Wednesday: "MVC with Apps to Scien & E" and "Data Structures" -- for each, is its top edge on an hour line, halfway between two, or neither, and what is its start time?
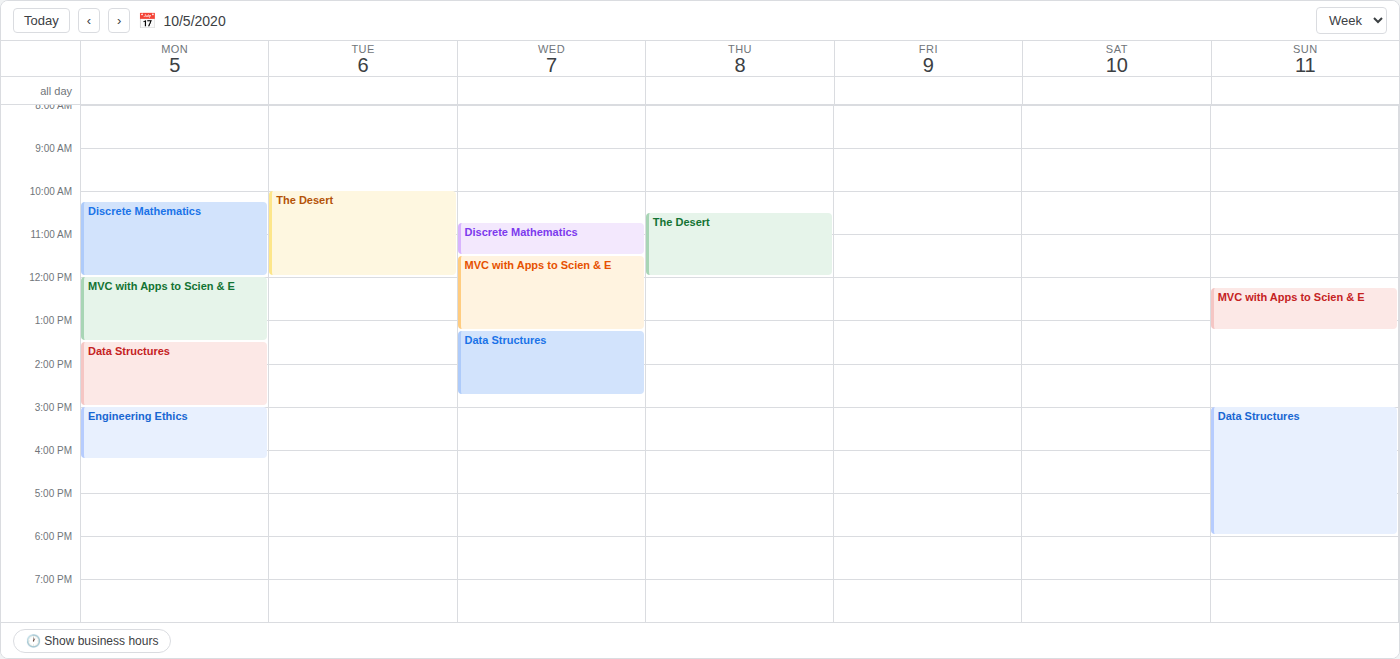
"MVC with Apps to Scien & E": 11:30 AM, halfway between the 11 AM and 12 PM lines. "Data Structures": 1:15 PM, neither: a quarter of the way from the 1 PM line to the 2 PM line.